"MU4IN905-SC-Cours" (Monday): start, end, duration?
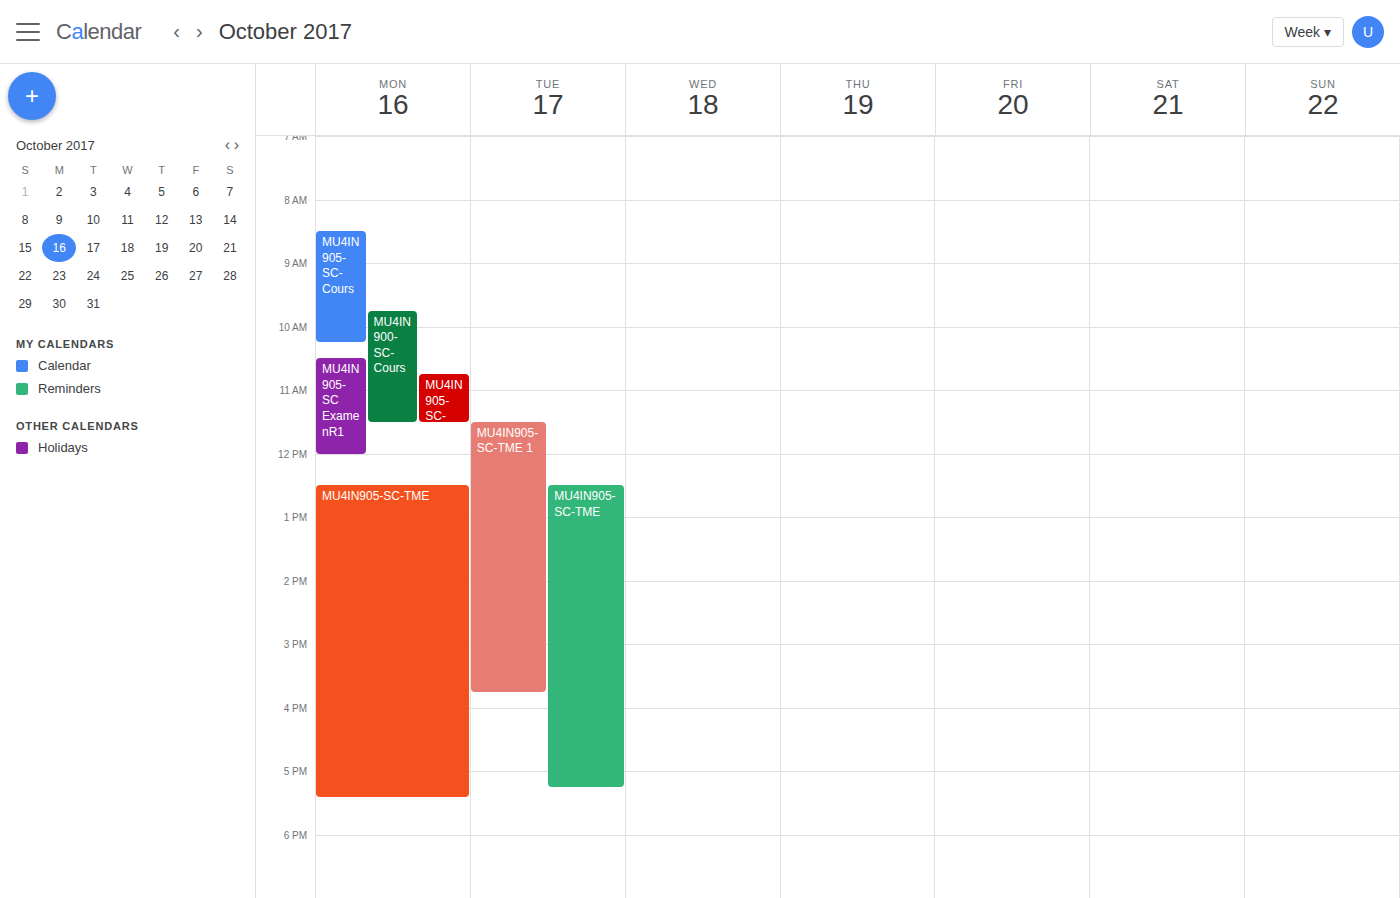
8:30 AM to 10:15 AM, 1 hour 45 minutes